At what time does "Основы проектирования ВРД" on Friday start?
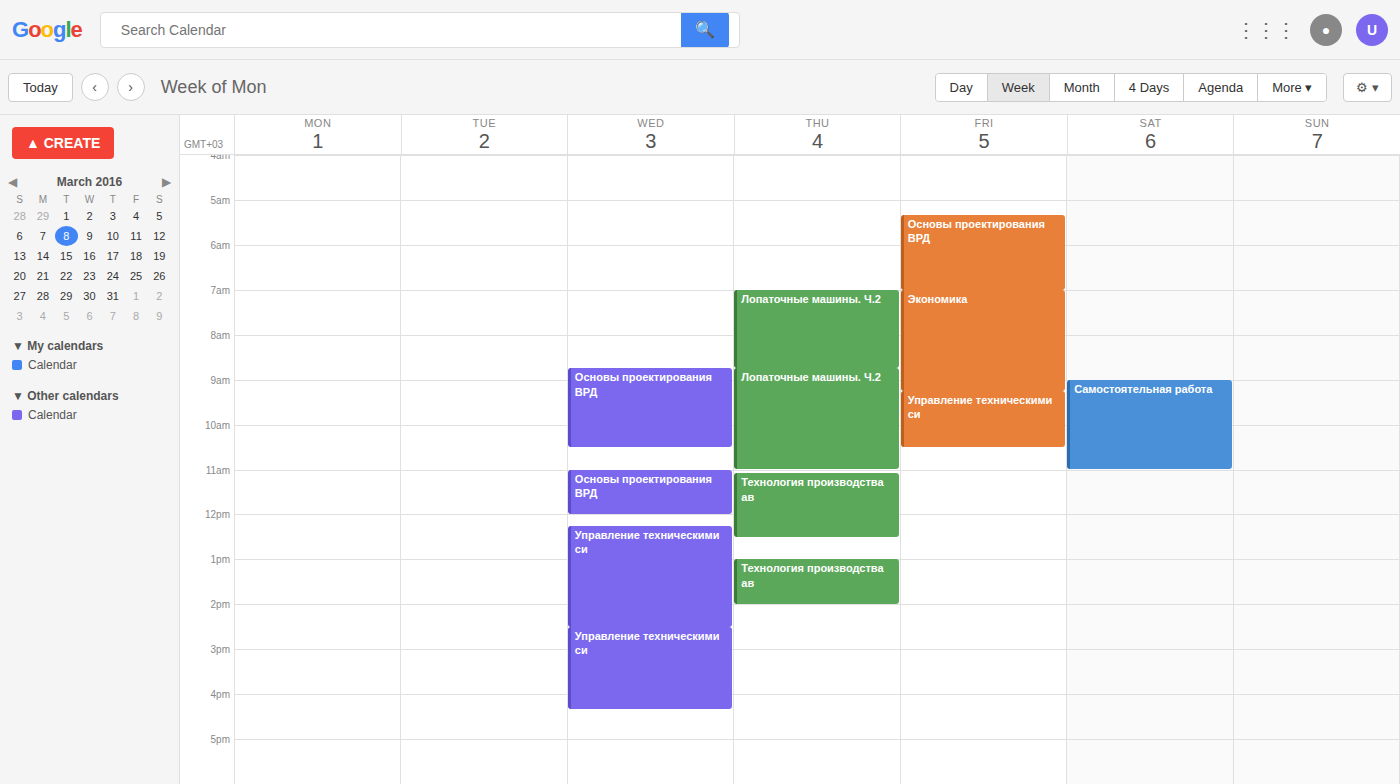
5:20 AM